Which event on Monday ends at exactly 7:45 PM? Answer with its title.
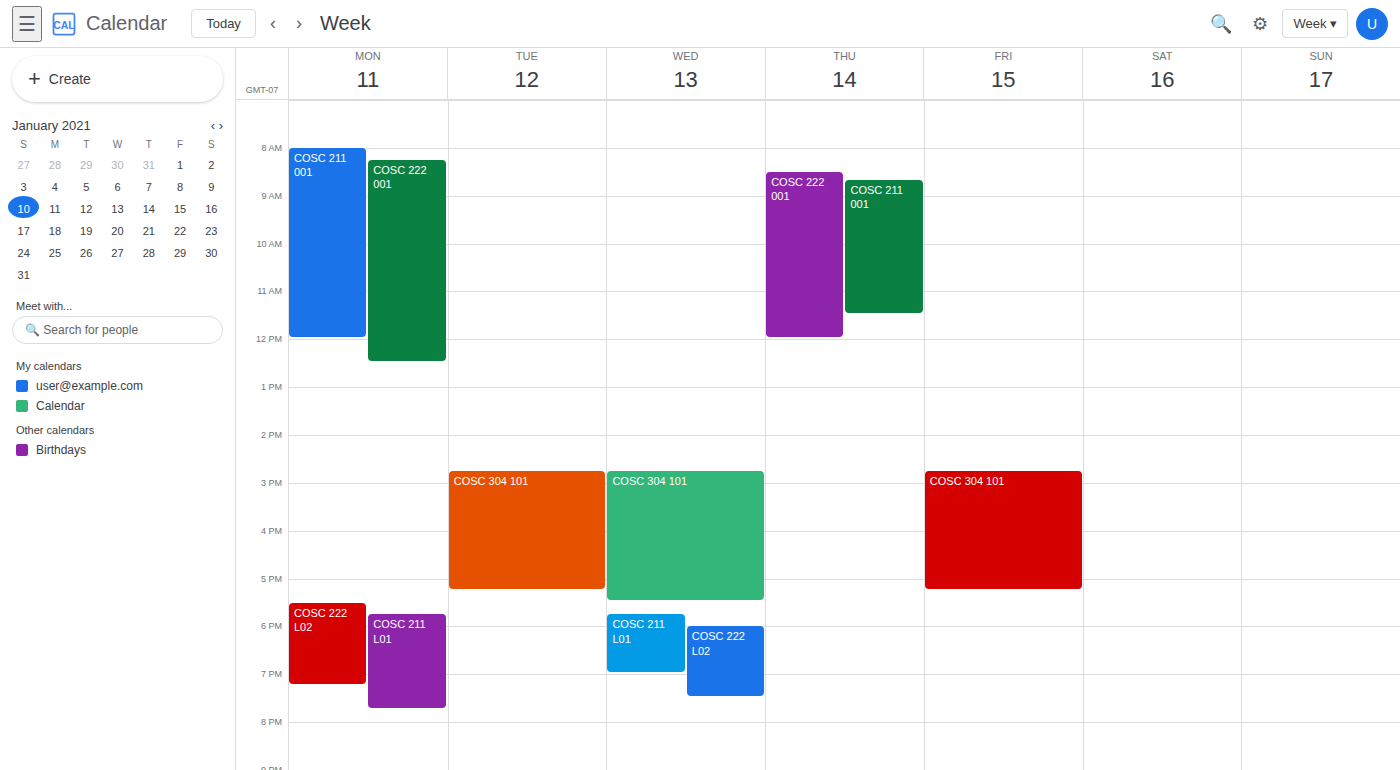
"COSC 211 L01"